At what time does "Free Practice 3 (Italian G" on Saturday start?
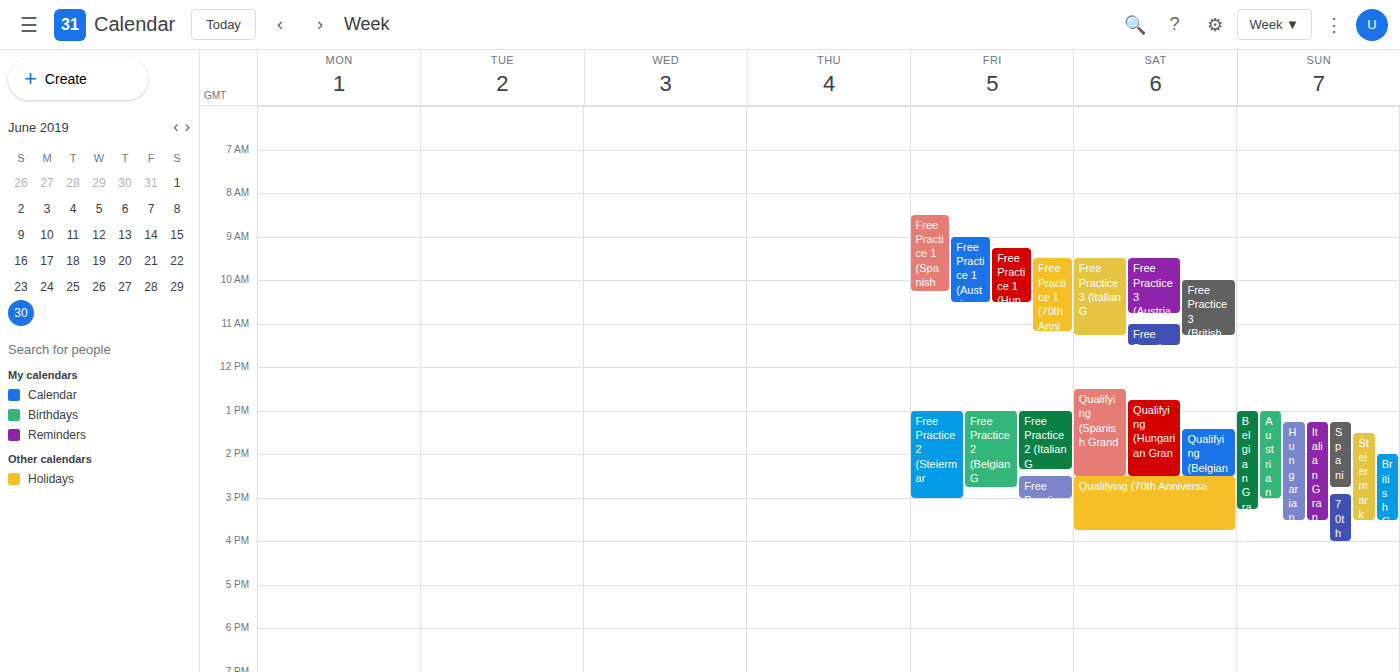
9:30 AM